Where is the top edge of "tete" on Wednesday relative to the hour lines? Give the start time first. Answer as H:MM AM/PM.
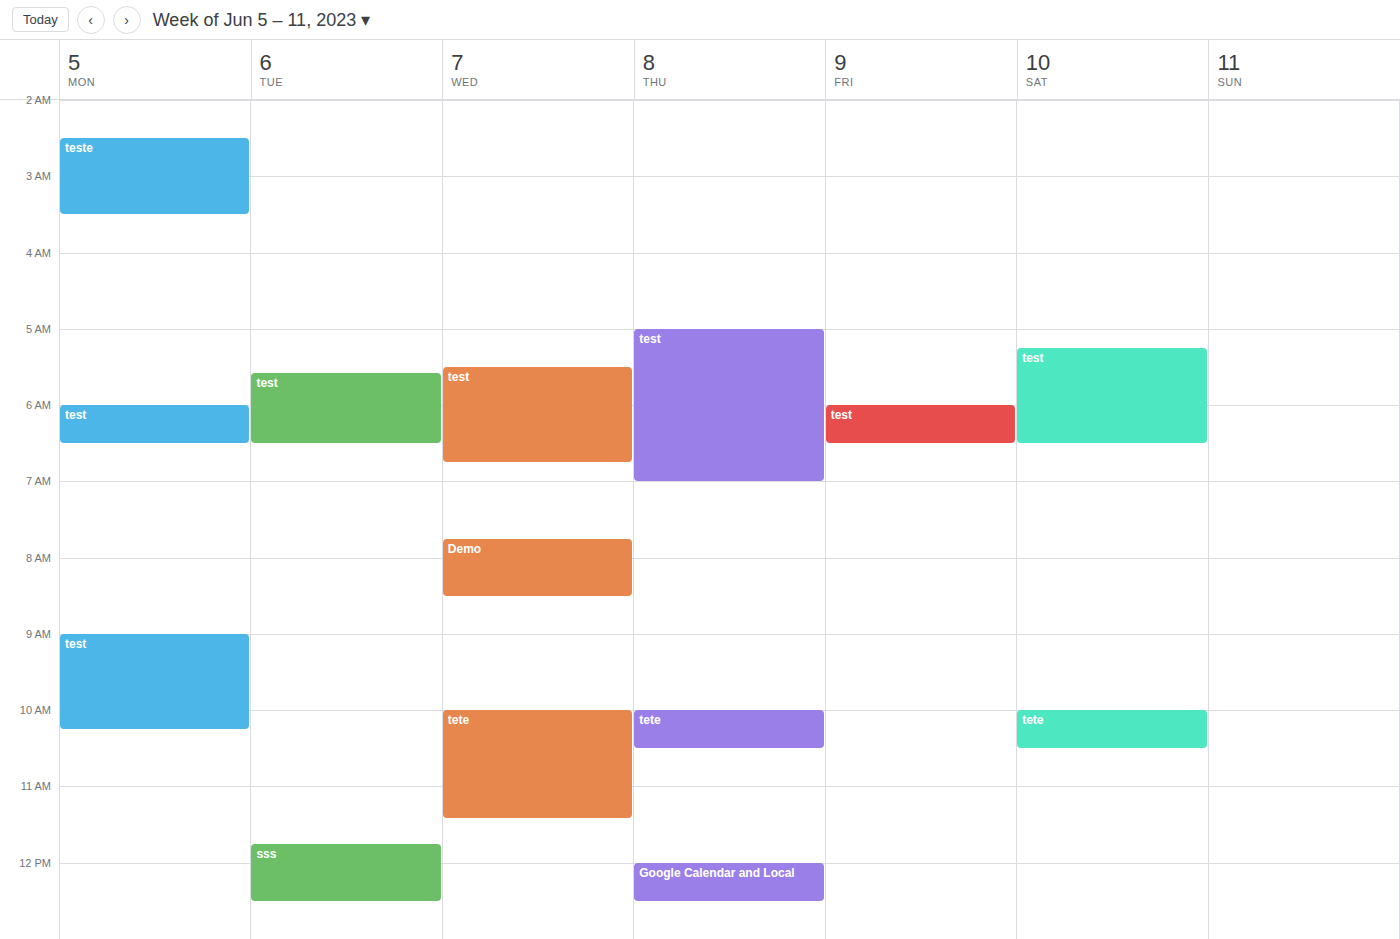
10:00 AM -- exactly on the 10 AM line.